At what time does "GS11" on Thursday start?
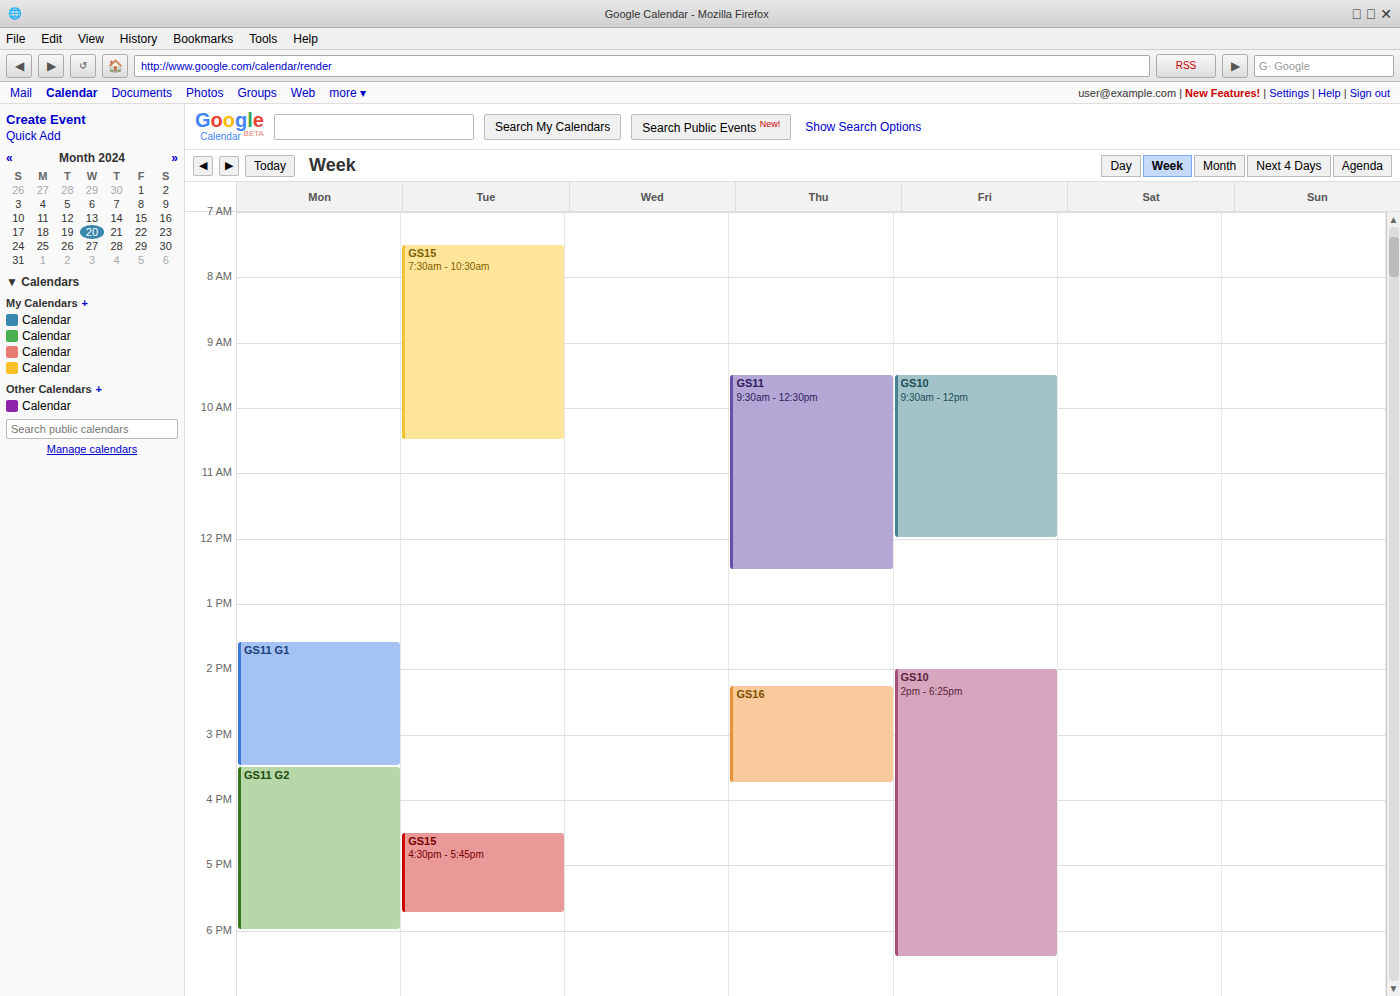
9:30 AM